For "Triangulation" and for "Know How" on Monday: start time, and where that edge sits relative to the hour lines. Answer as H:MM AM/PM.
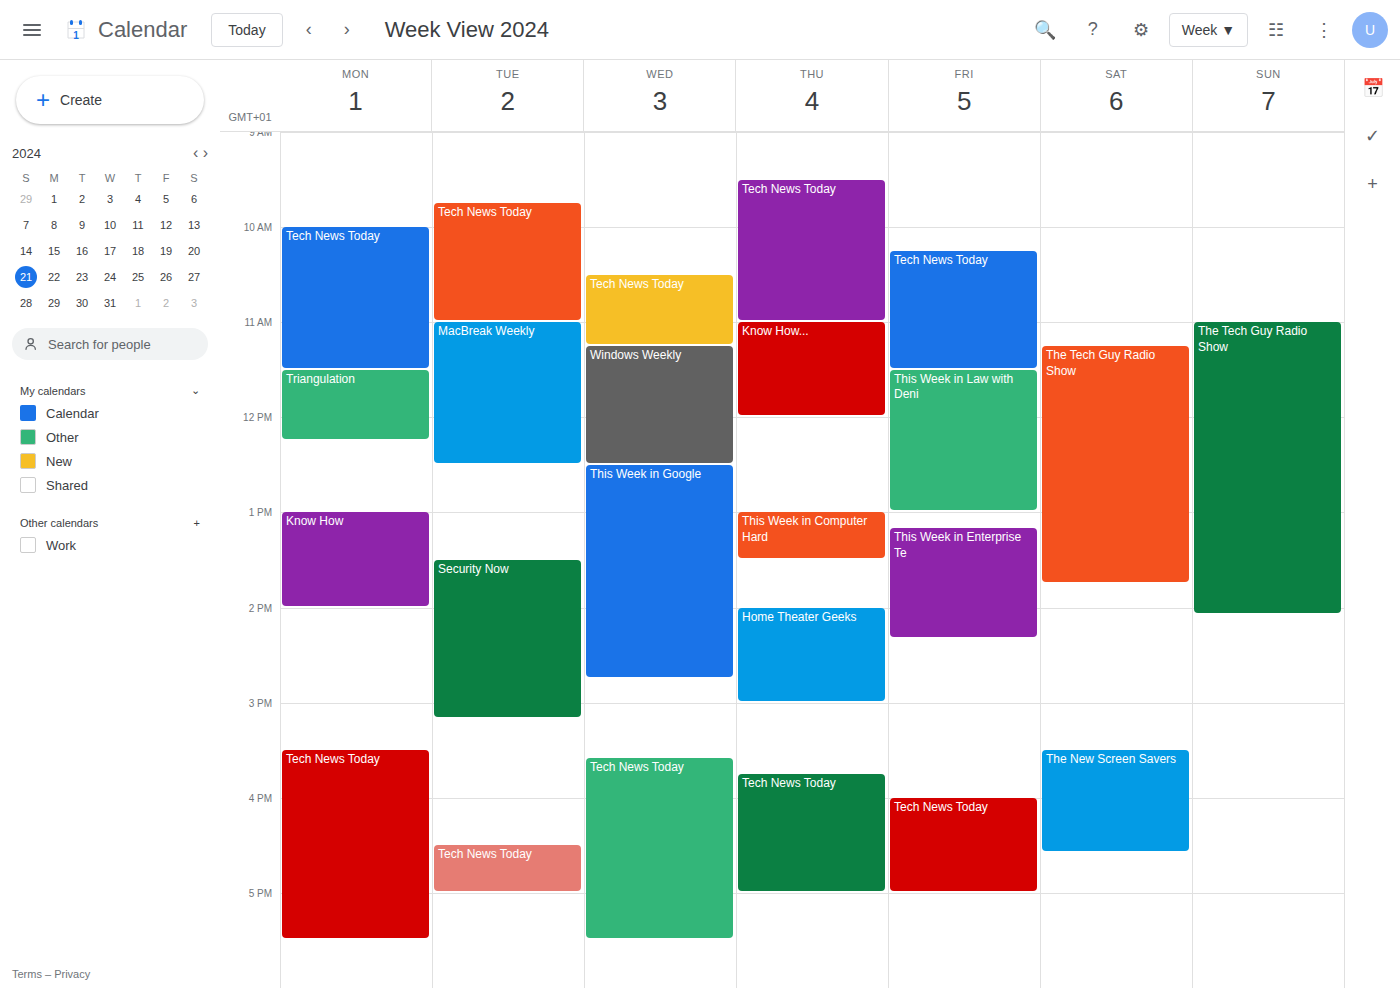
"Triangulation": 11:30 AM, halfway between the 11 AM and 12 PM lines. "Know How": 1:00 PM, exactly on the 1 PM line.